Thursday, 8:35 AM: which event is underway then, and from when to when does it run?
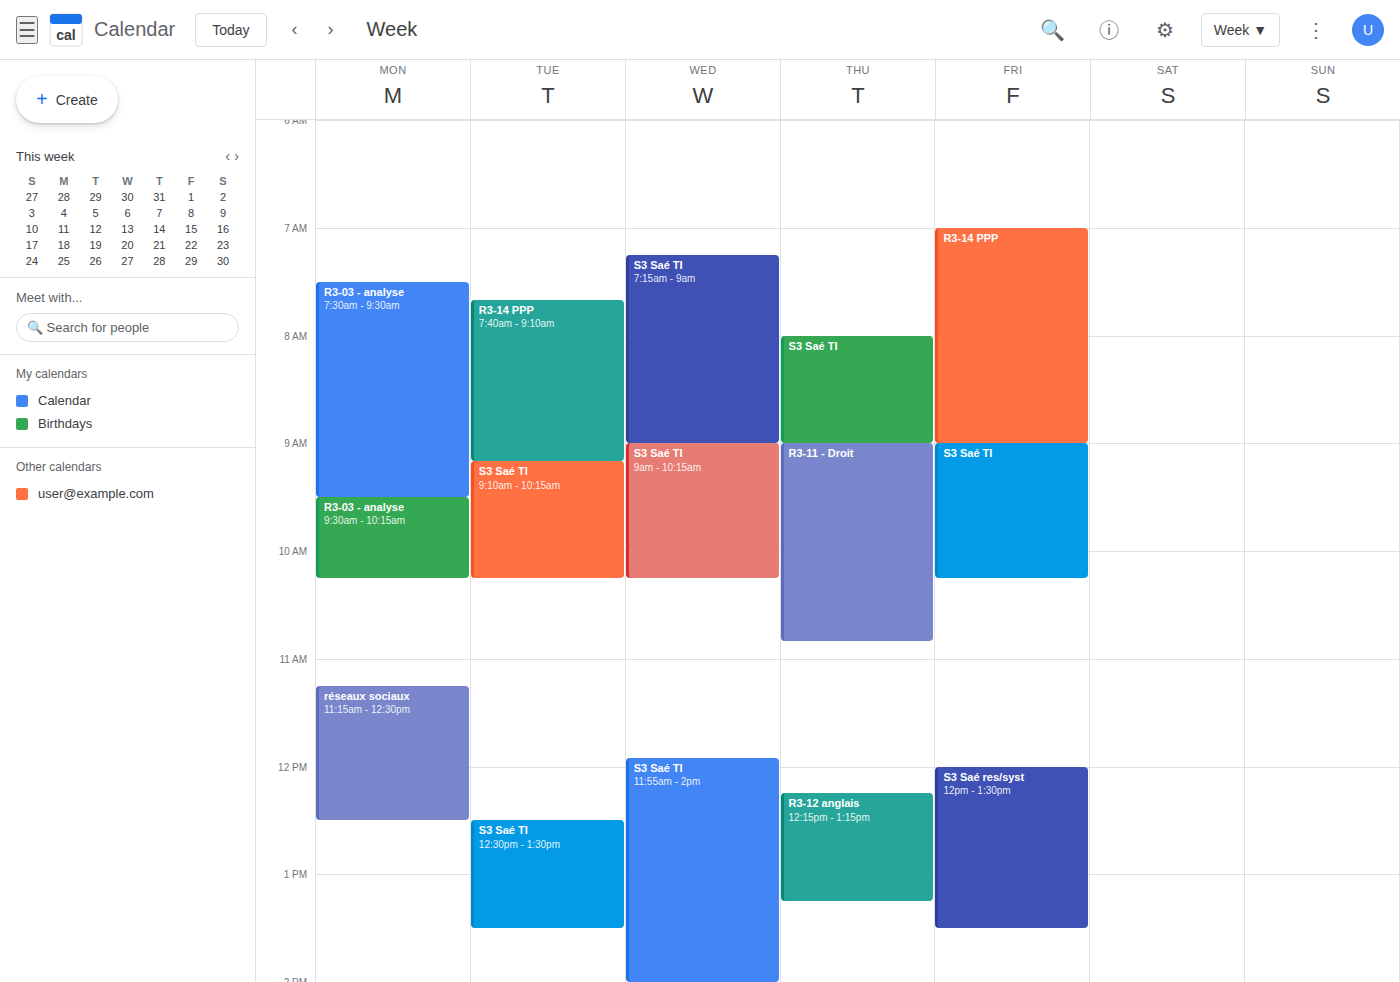
"S3 Saé TI", 8:00 AM to 9:00 AM